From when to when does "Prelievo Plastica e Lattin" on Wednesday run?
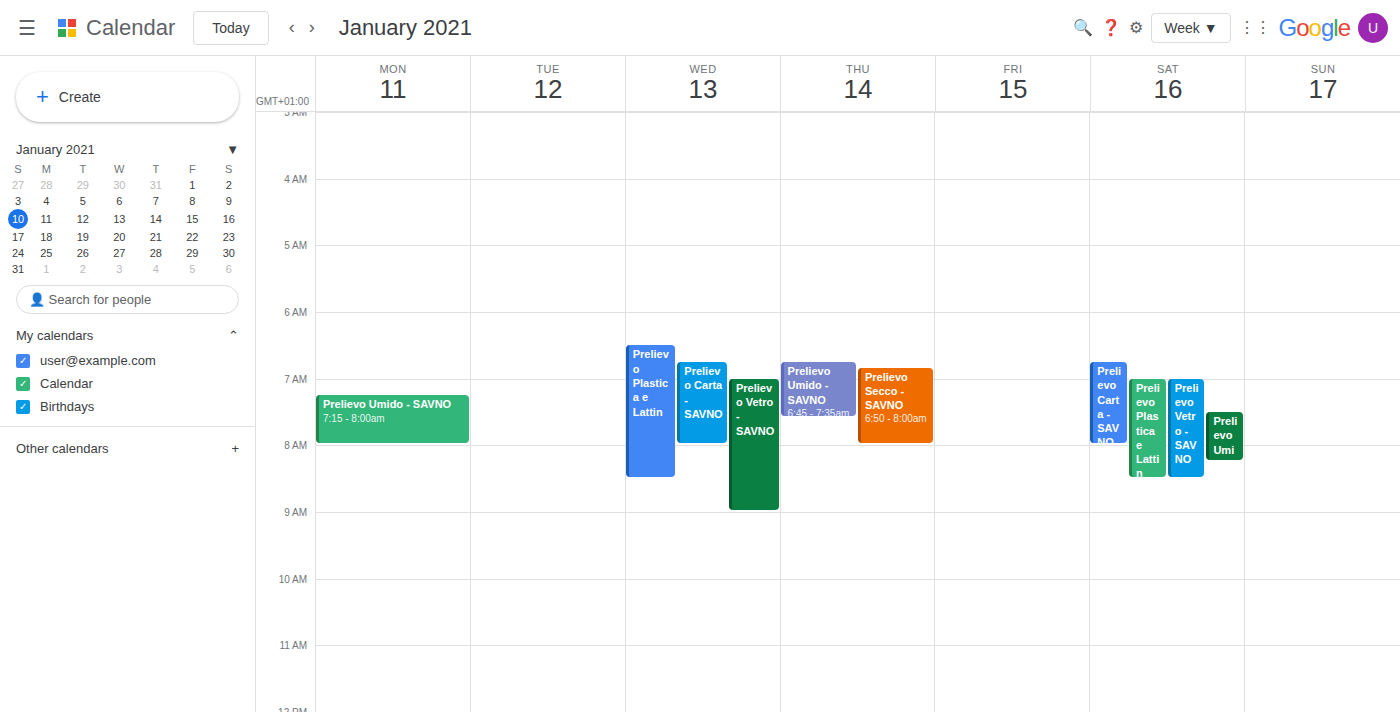
6:30 AM to 8:30 AM